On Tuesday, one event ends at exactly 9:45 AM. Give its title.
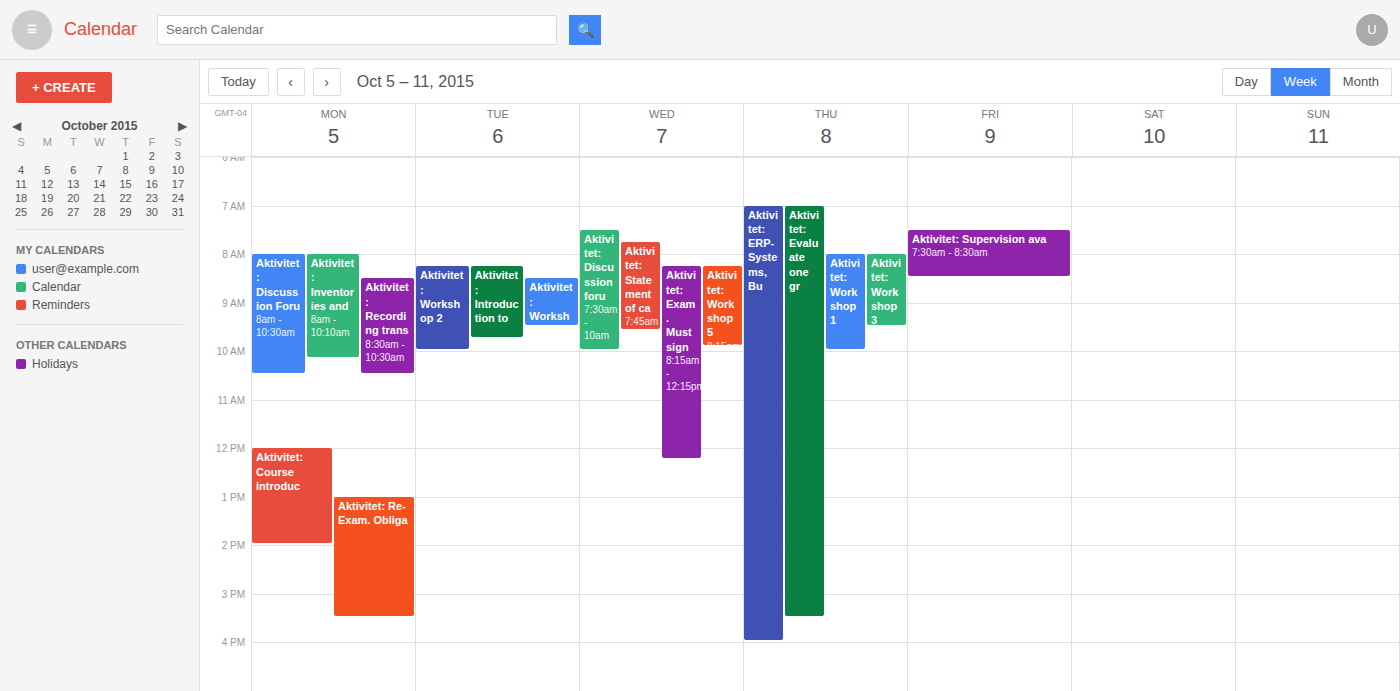
"Aktivitet: Introduction to"